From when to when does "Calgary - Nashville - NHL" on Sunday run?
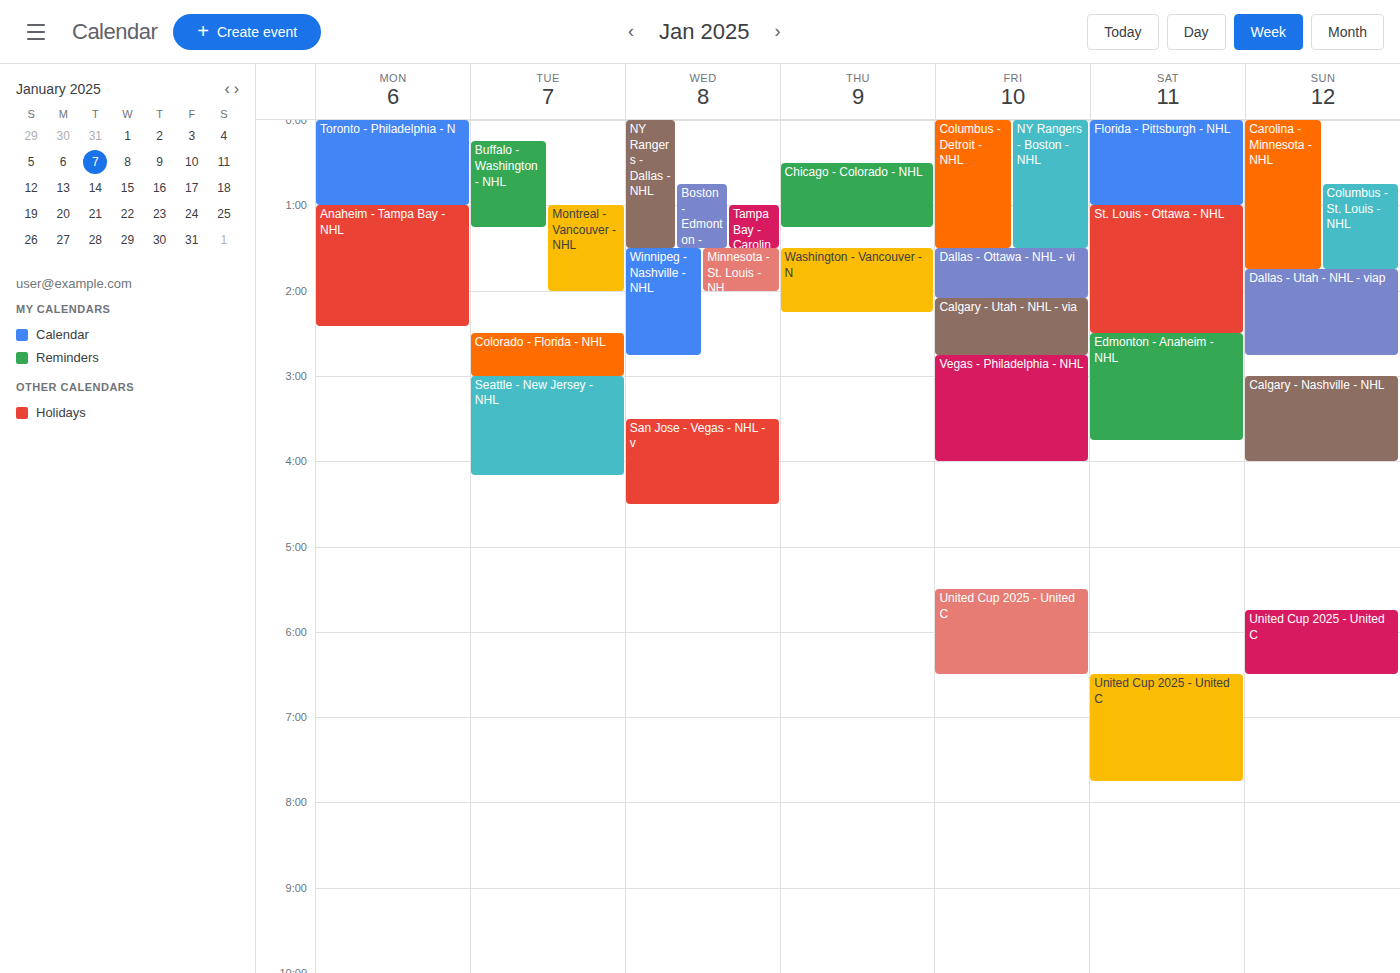
3:00 AM to 4:00 AM